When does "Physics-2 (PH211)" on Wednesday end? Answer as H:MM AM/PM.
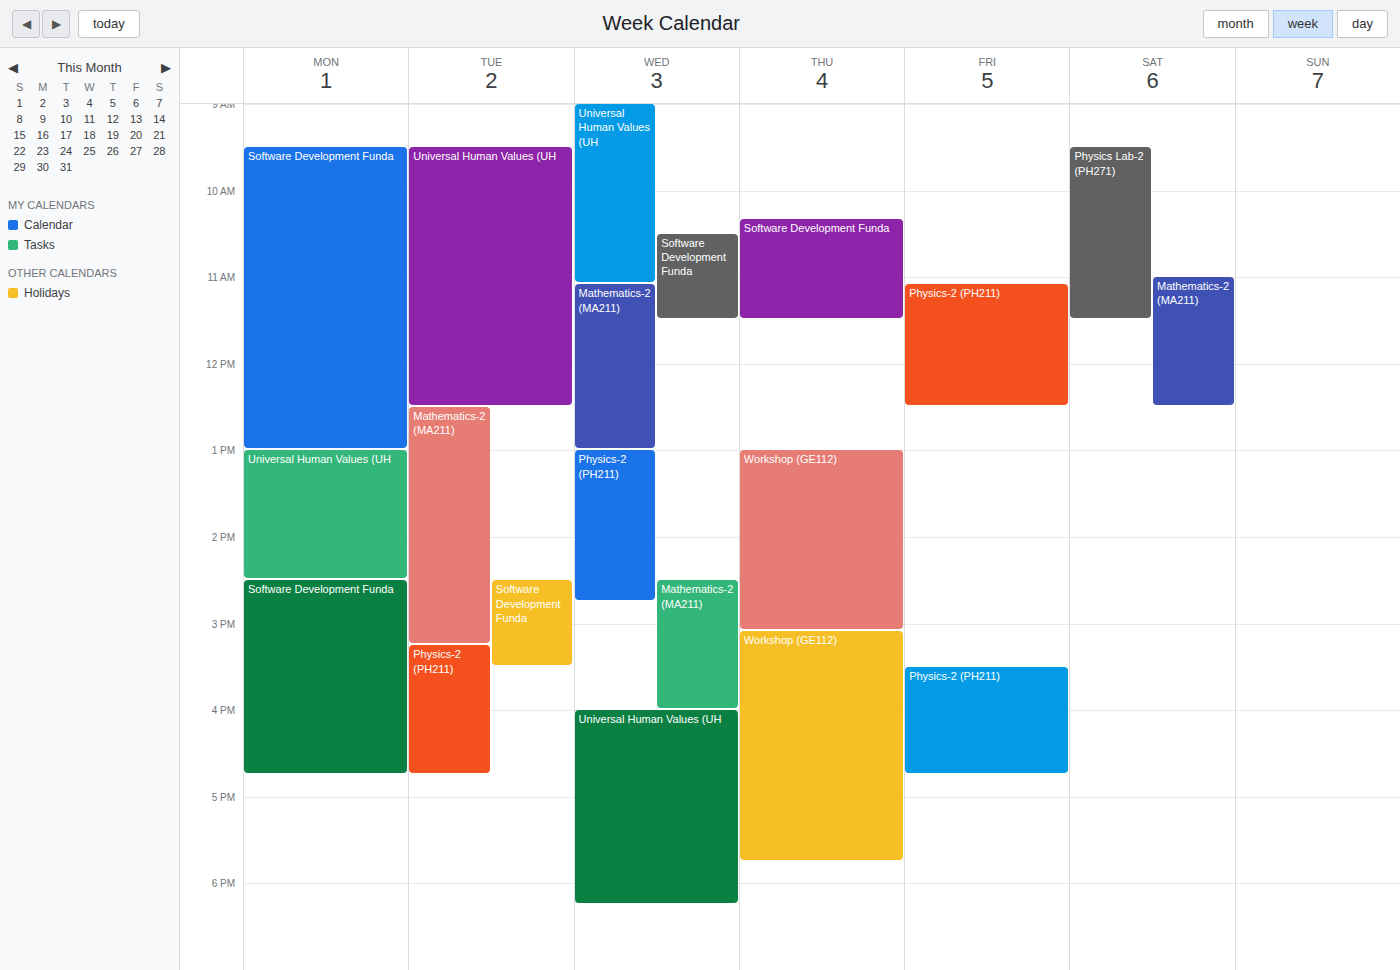
2:45 PM